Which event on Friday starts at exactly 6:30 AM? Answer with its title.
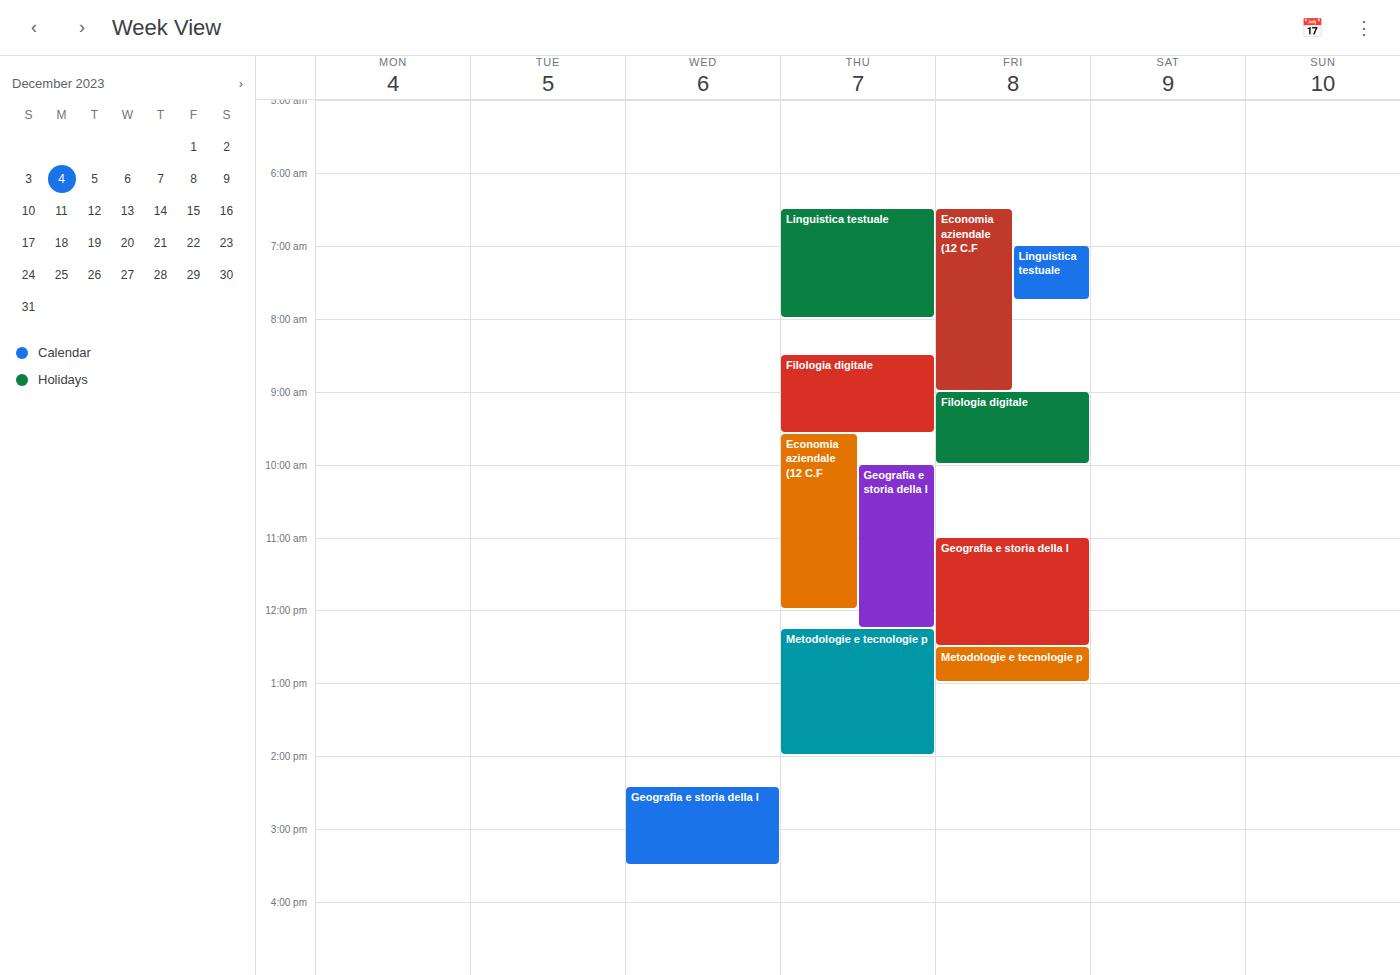
"Economia aziendale (12 C.F"